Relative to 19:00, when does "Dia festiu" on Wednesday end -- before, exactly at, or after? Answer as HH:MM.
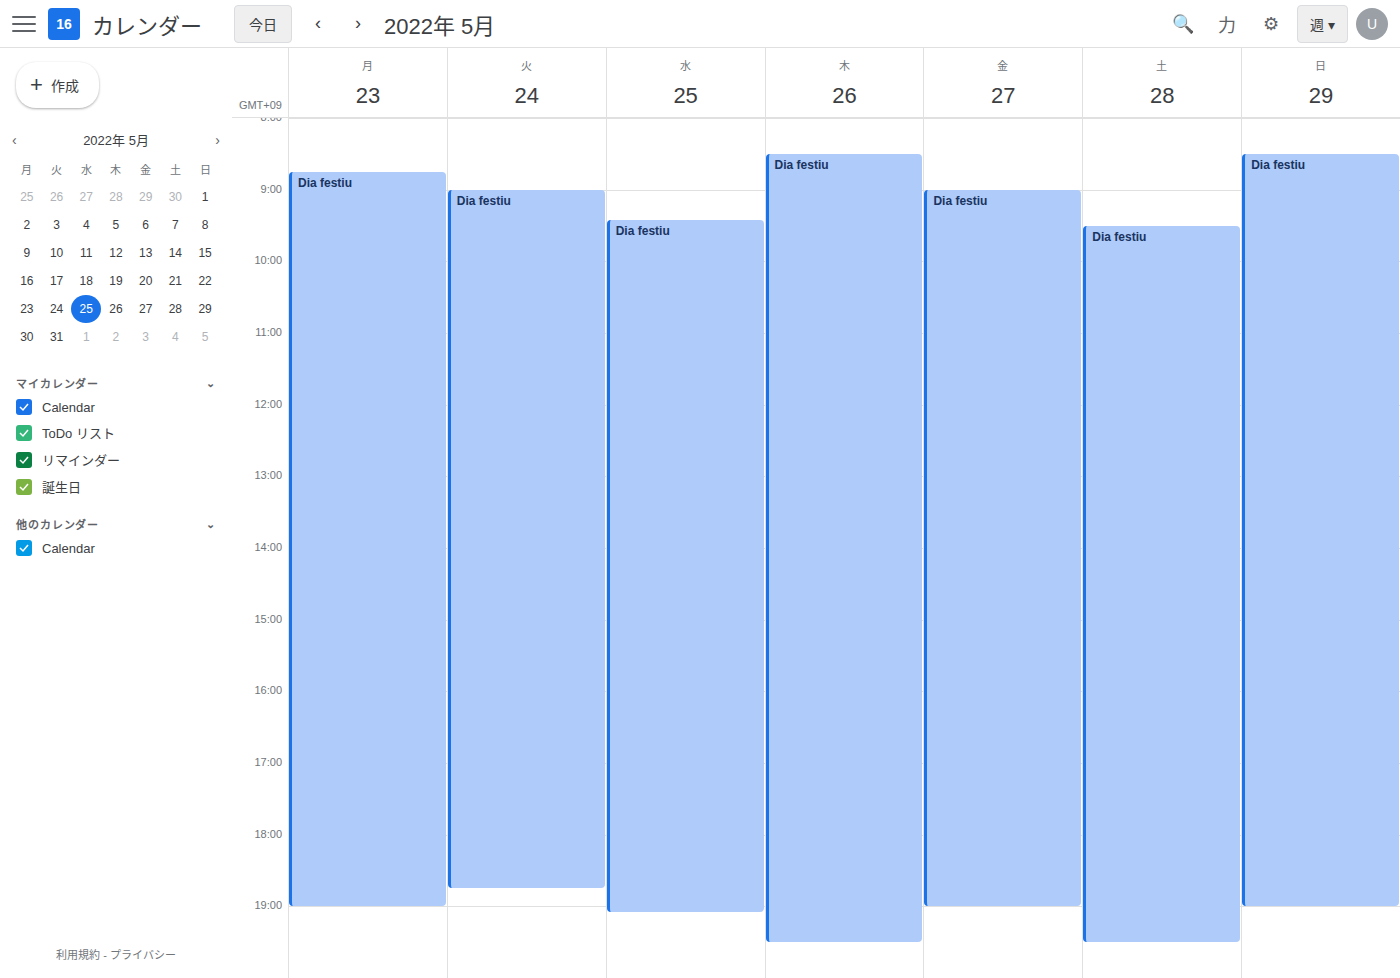
19:05 -- after 19:00, 5 minutes below the 19:00 line.